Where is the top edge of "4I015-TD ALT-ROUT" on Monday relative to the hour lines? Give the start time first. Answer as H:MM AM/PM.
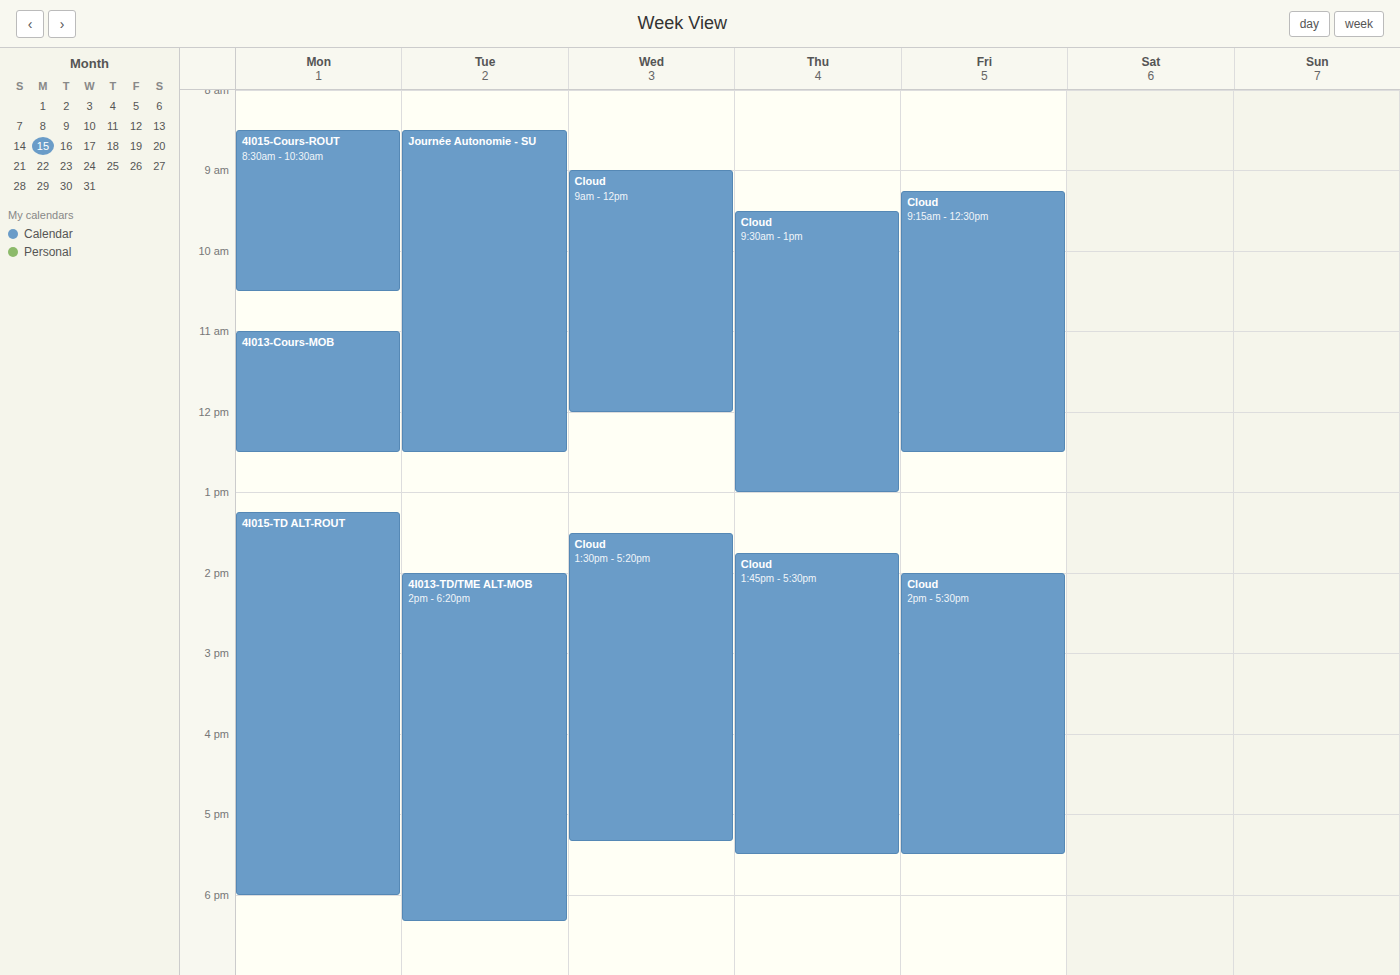
1:15 PM -- neither: a quarter of the way from the 1 PM line to the 2 PM line.